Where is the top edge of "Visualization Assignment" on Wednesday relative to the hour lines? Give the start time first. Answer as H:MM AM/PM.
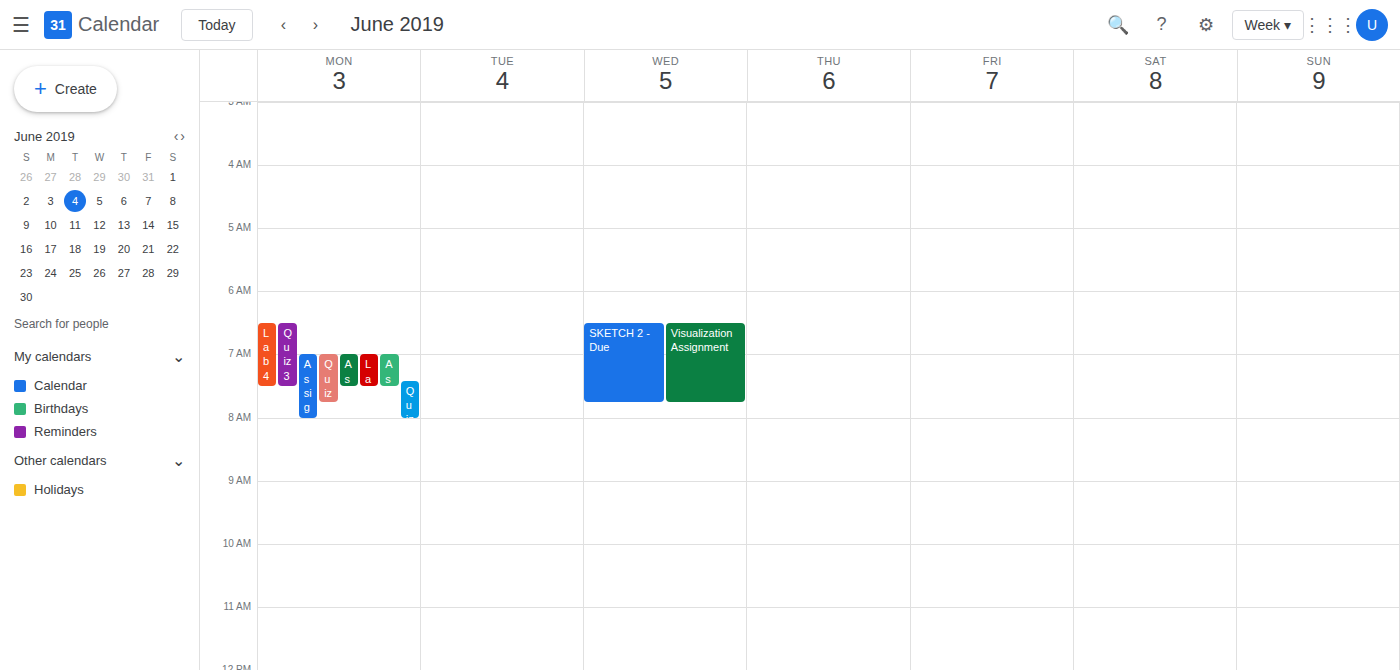
6:30 AM -- halfway between the 6 AM and 7 AM lines.